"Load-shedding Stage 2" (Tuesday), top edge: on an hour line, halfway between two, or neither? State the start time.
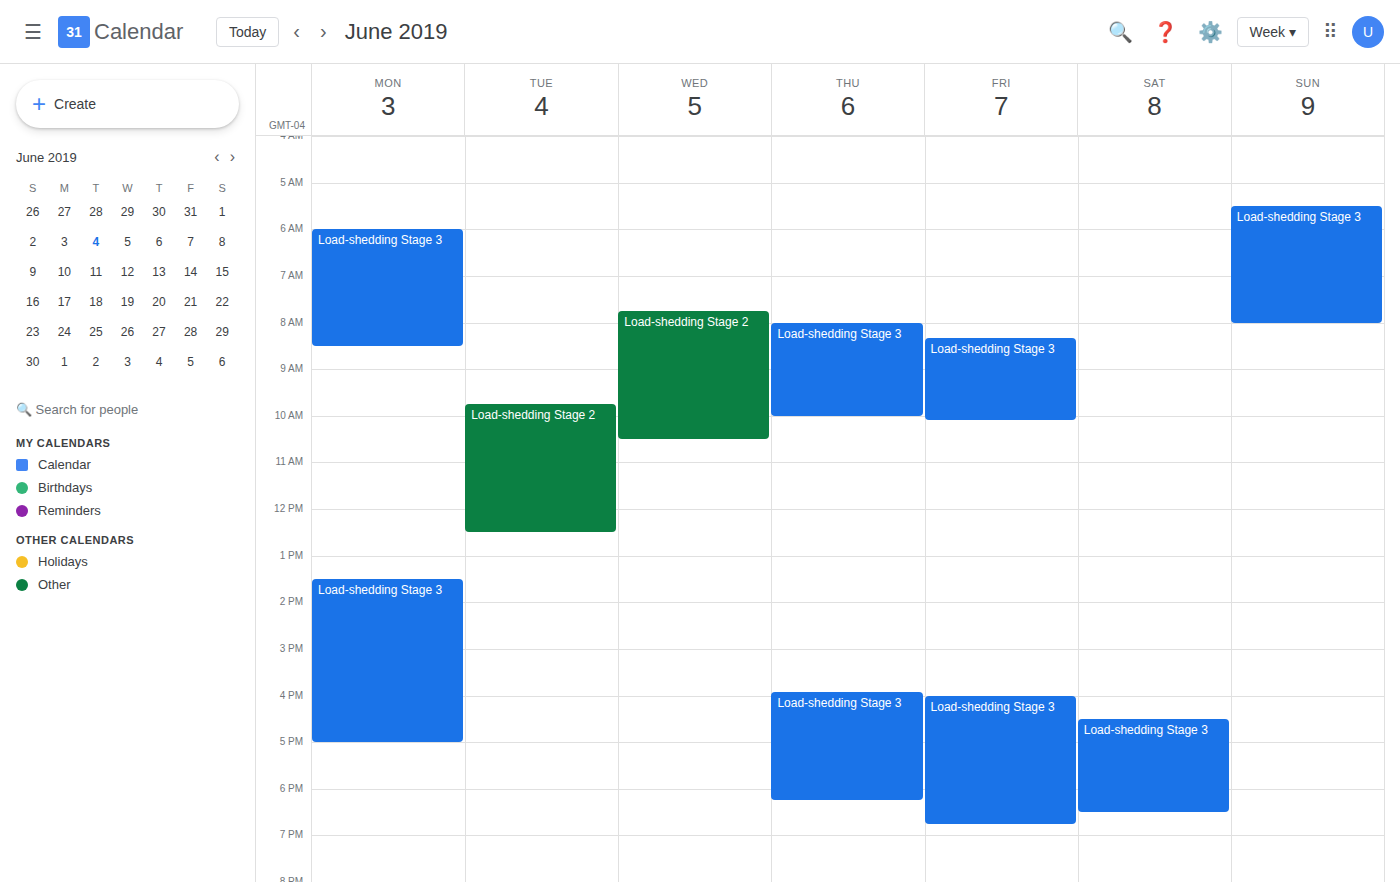
9:45 AM -- neither: three quarters of the way from the 9 AM line to the 10 AM line.